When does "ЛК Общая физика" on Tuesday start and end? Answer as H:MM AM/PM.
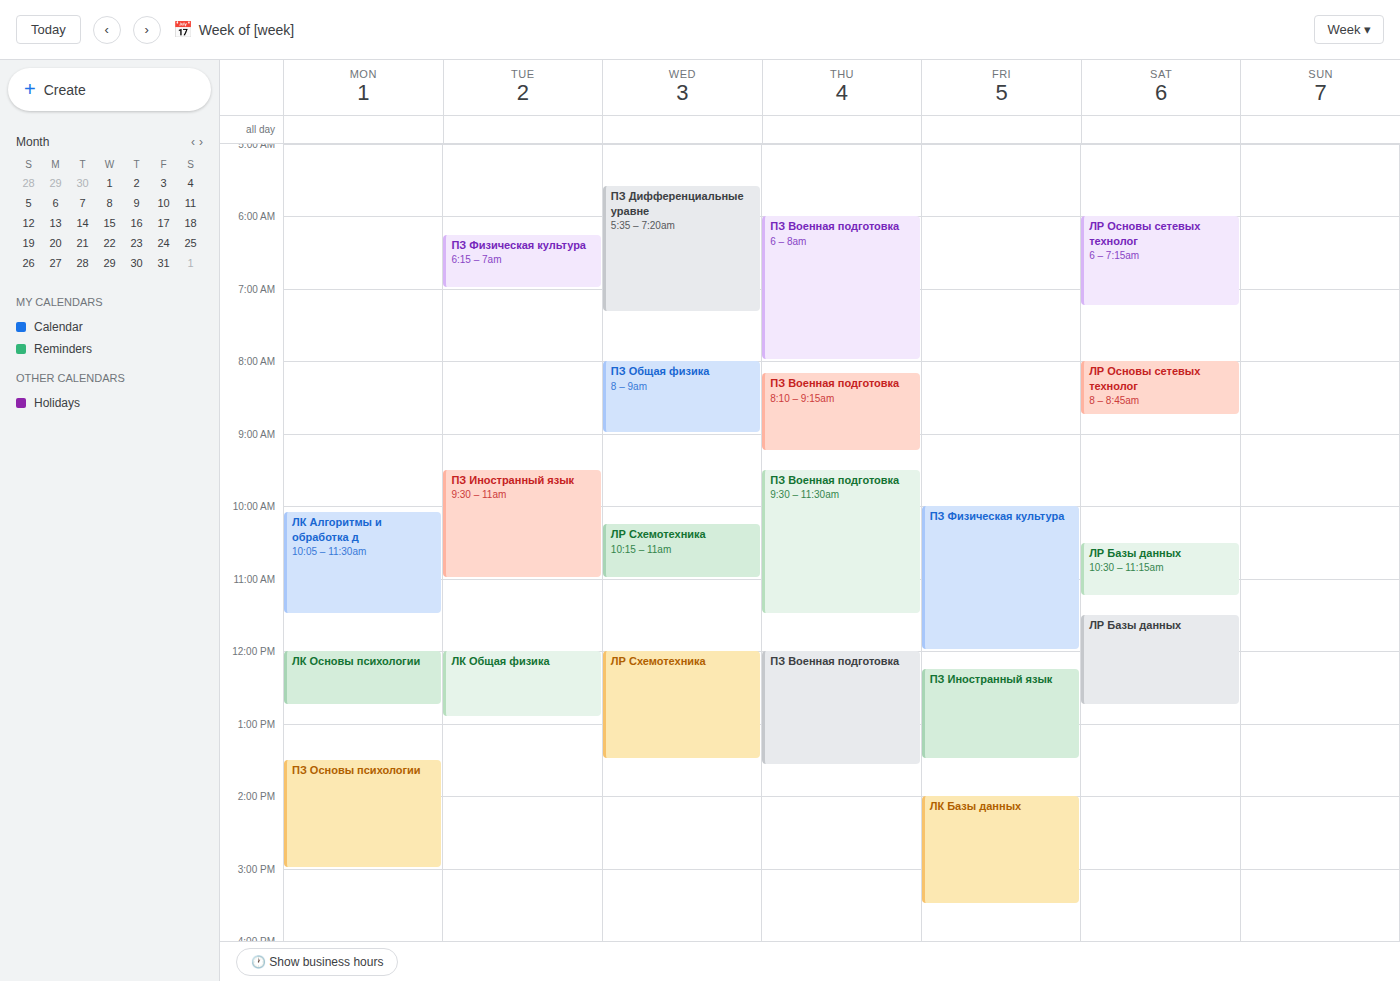
12:00 PM to 12:55 PM